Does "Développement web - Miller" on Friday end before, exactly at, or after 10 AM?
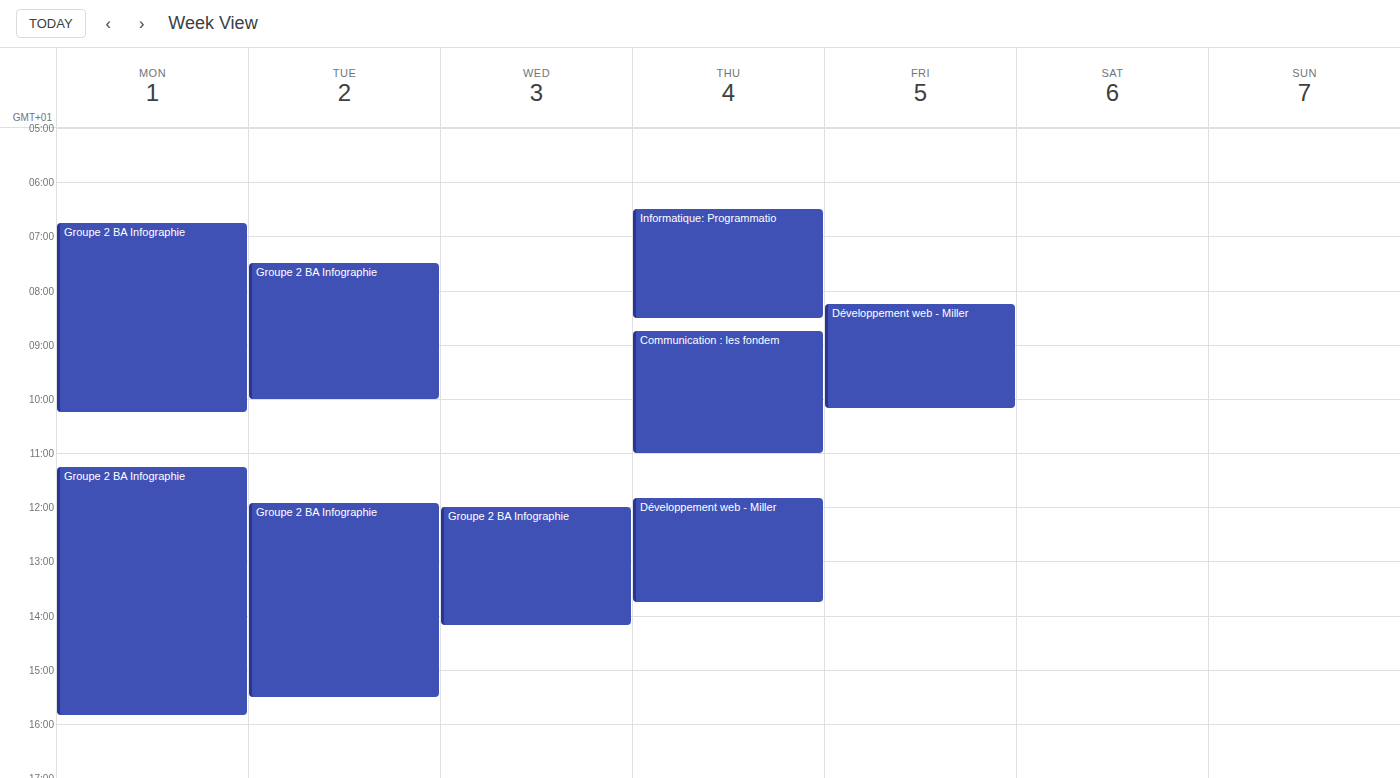
10:10 AM -- after 10 AM, 10 minutes below the 10 AM line.